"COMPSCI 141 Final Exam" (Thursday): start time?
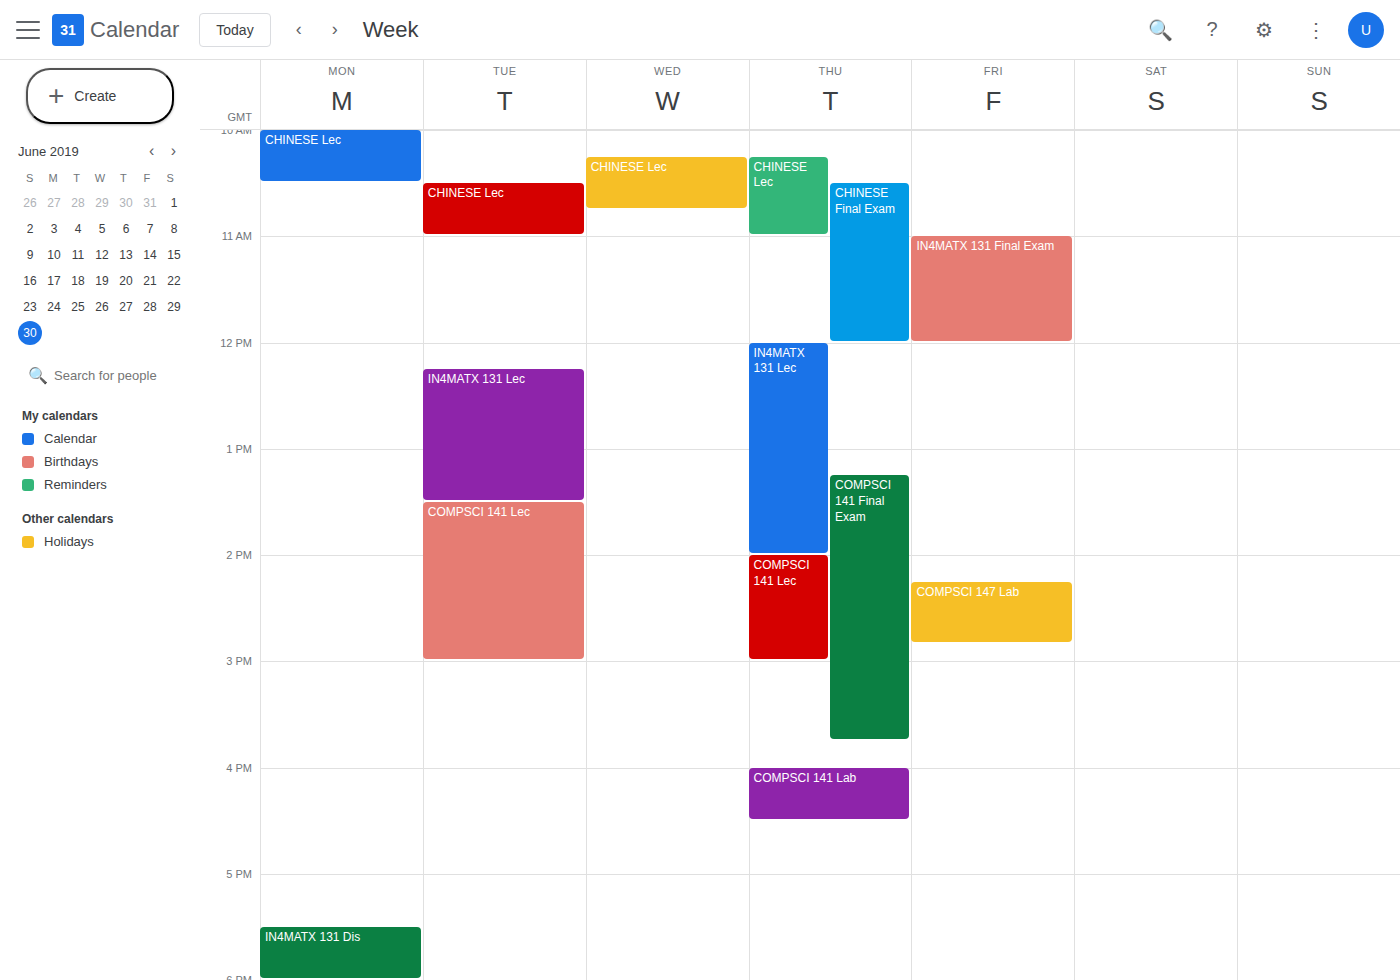
13:15